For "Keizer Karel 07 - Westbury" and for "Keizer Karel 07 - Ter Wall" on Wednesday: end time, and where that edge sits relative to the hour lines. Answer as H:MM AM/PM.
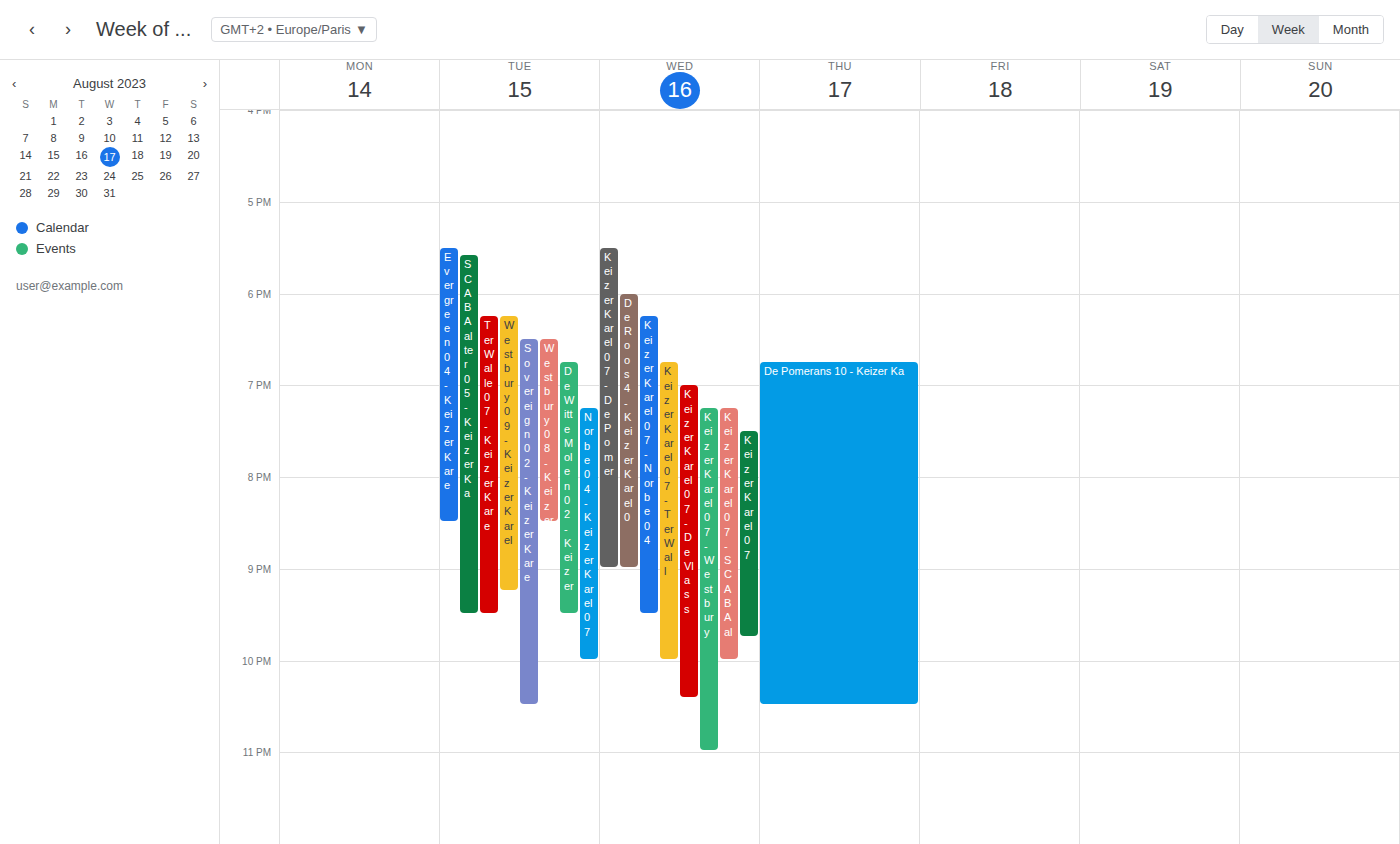
"Keizer Karel 07 - Westbury": 11:00 PM, exactly on the 11 PM line. "Keizer Karel 07 - Ter Wall": 10:00 PM, exactly on the 10 PM line.